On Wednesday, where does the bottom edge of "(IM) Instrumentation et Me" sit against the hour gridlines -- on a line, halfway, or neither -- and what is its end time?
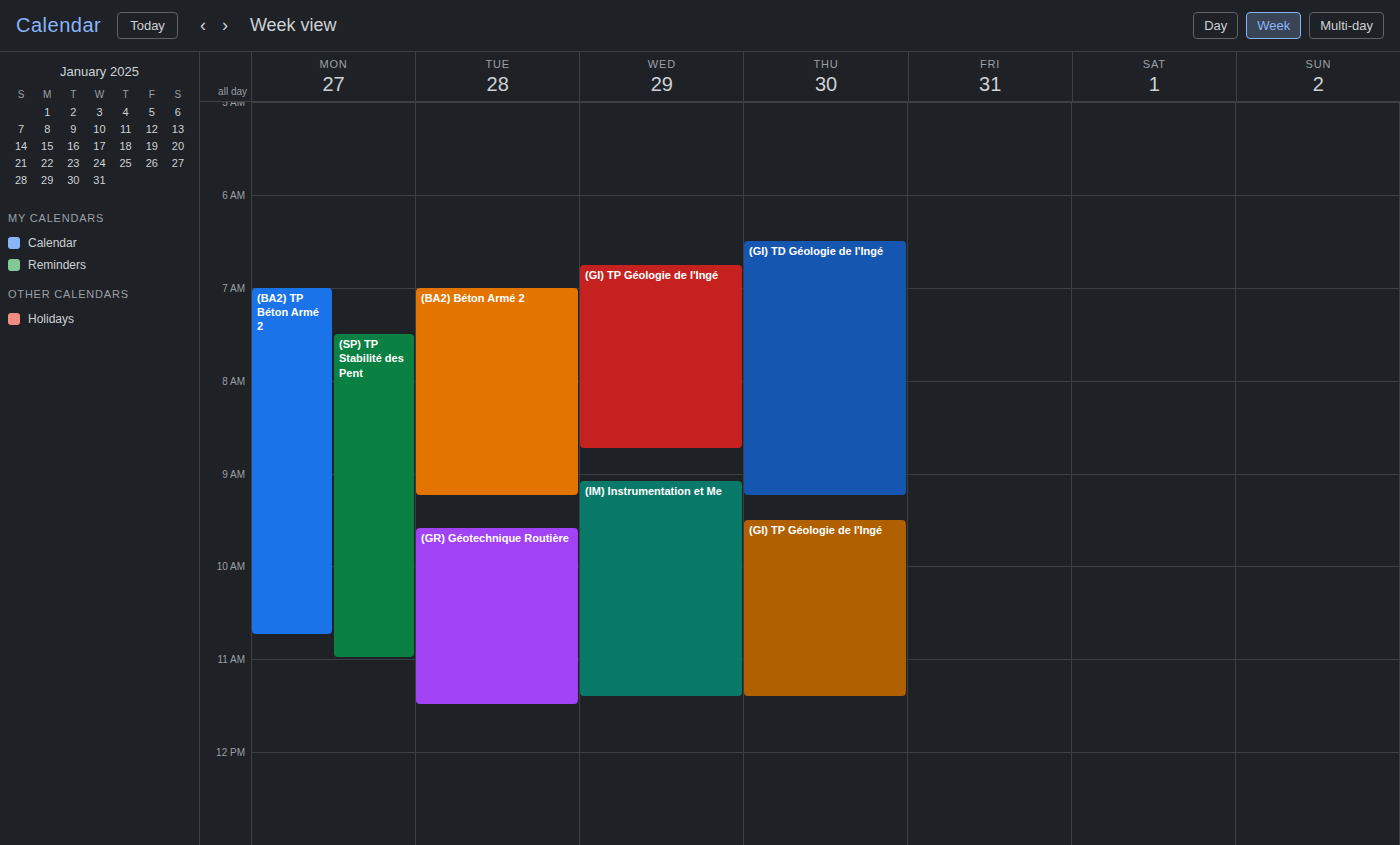
11:25 AM -- neither: 25 minutes below the 11 AM line and 35 minutes above the 12 PM line.